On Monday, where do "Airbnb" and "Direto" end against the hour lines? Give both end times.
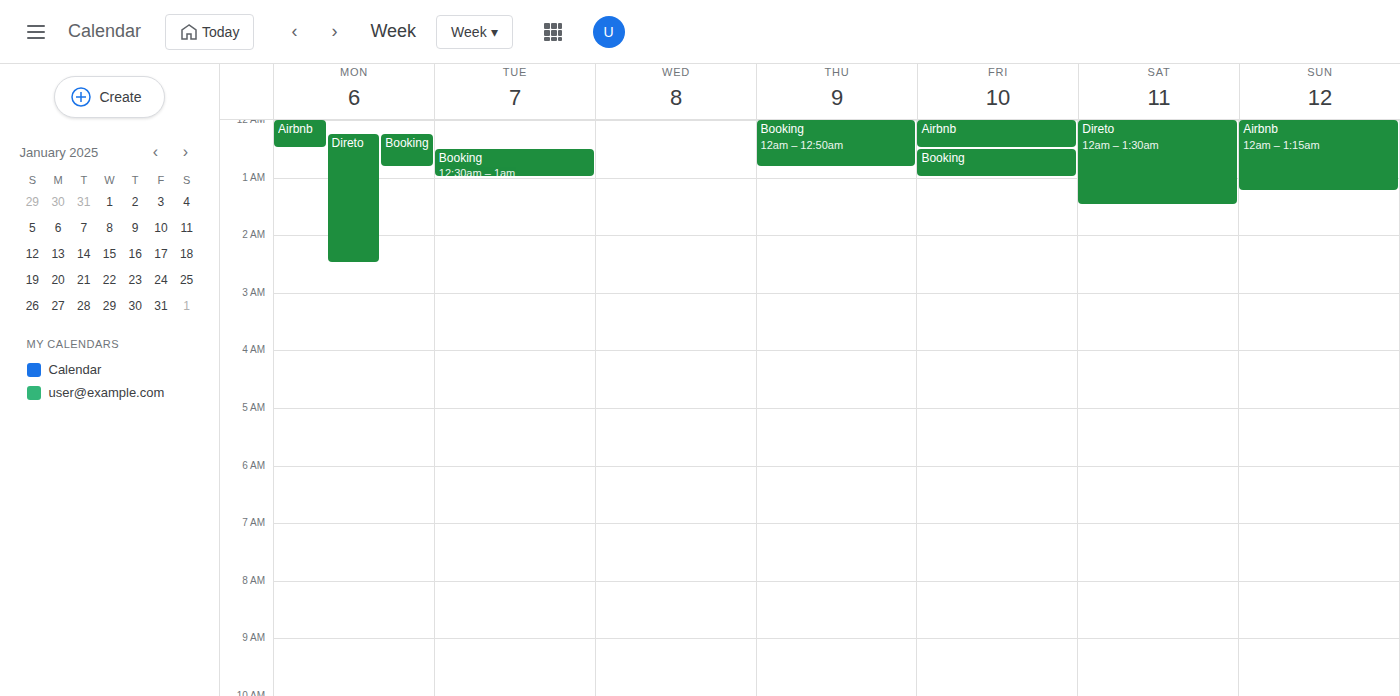
"Airbnb": 00:30, halfway between the 00:00 and 01:00 lines. "Direto": 02:30, halfway between the 02:00 and 03:00 lines.